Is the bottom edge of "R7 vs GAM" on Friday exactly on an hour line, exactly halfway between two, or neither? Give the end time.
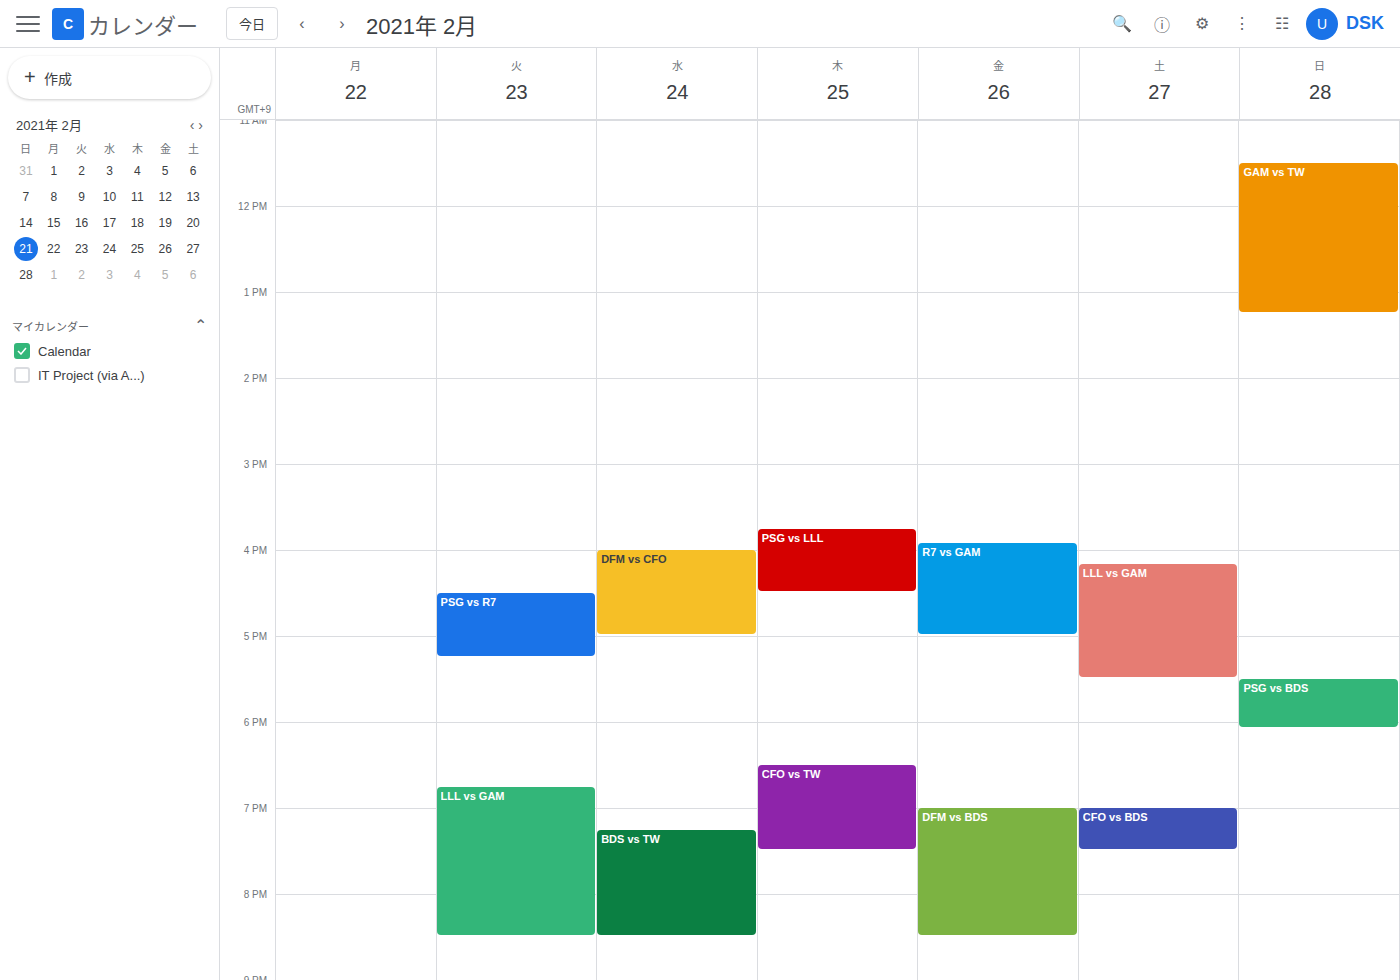
5:00 PM -- exactly on the 5 PM line.